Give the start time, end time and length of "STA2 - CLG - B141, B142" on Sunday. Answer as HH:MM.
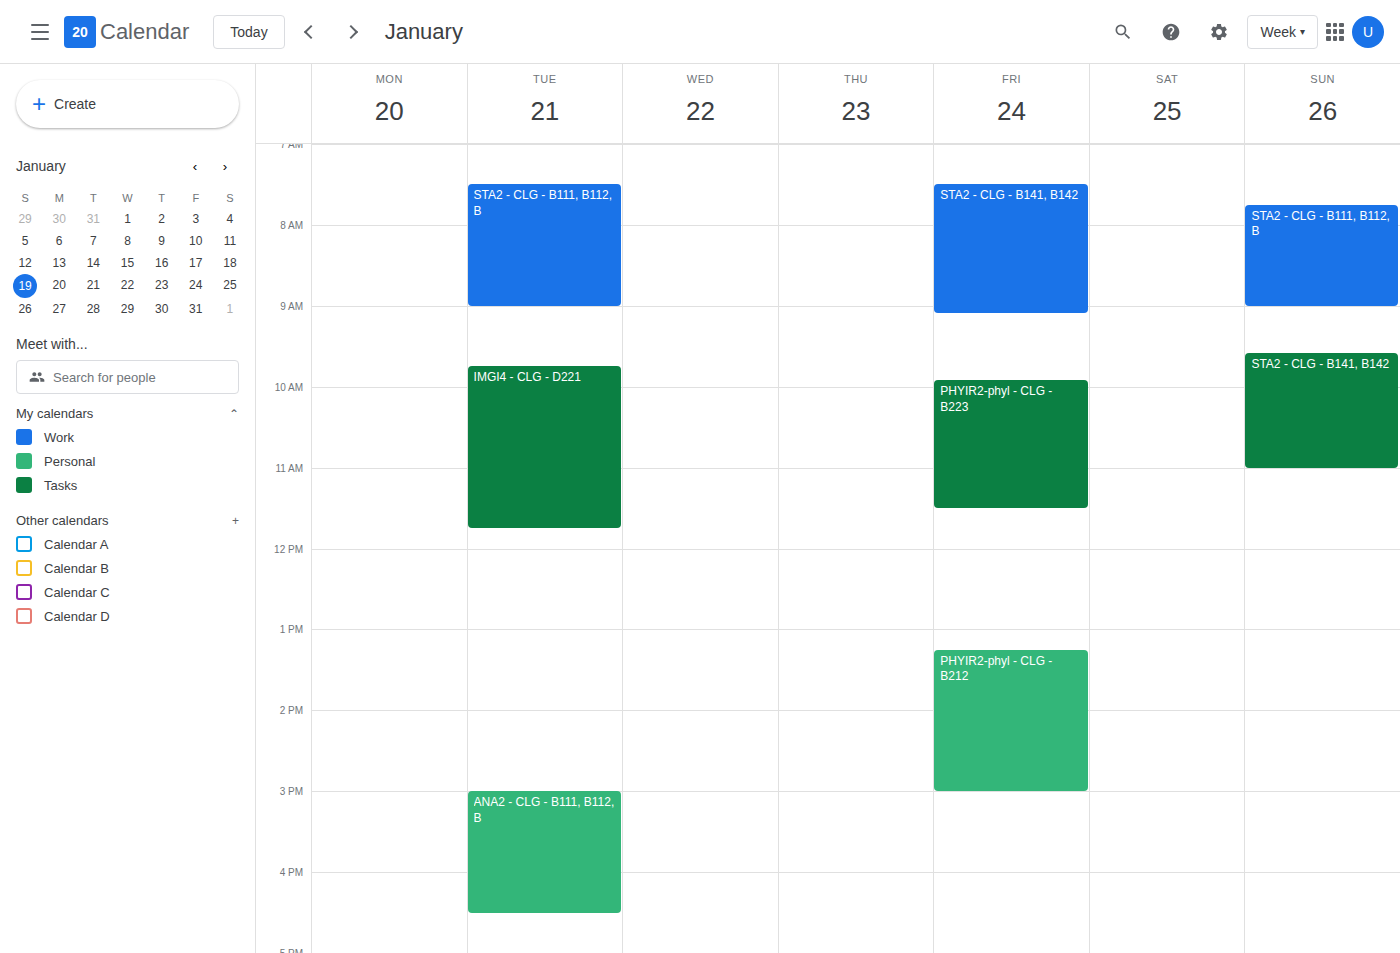
09:35 to 11:00, 1 hour 25 minutes